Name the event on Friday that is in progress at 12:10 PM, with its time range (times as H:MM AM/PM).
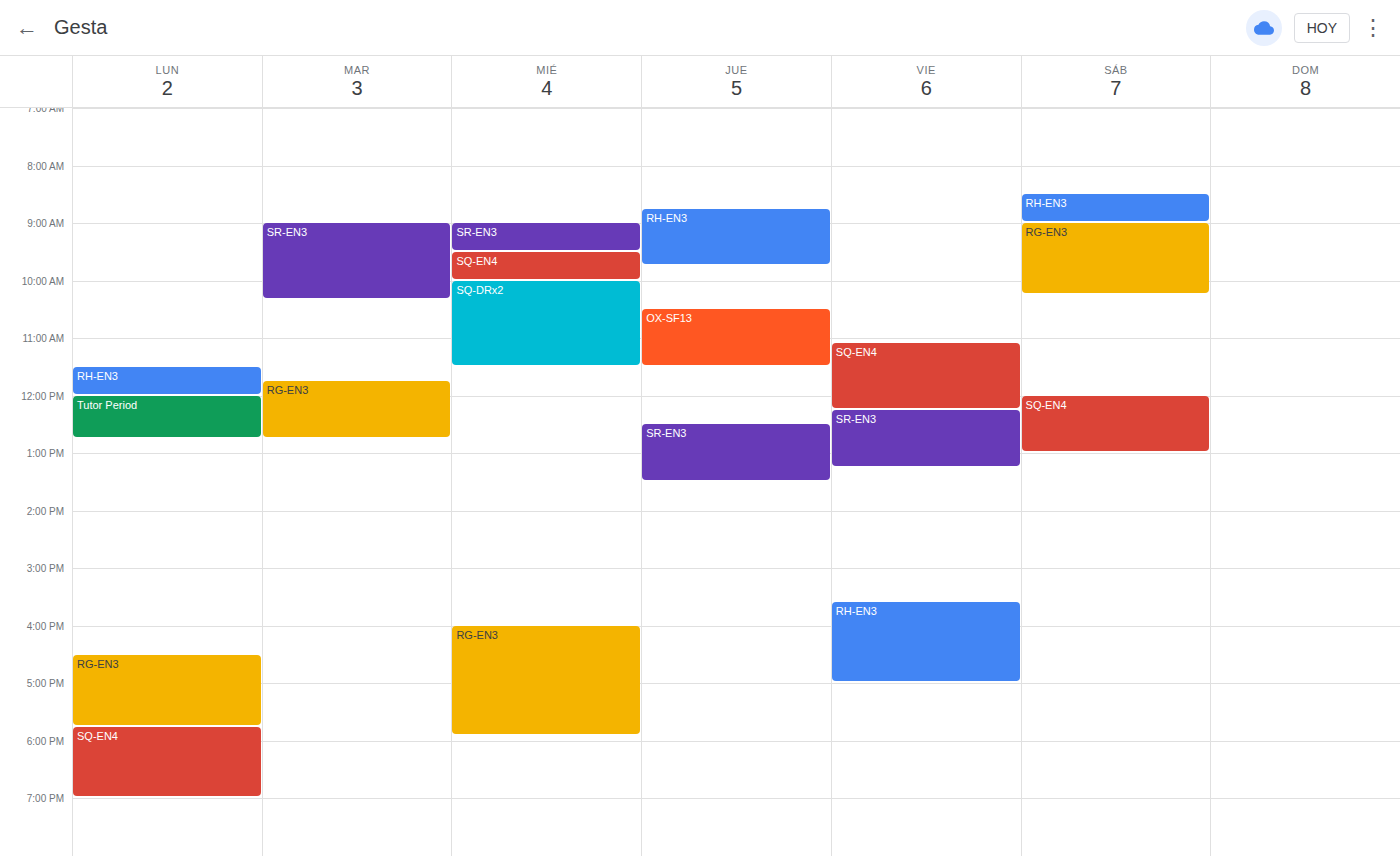
"SQ-EN4", 11:05 AM to 12:15 PM